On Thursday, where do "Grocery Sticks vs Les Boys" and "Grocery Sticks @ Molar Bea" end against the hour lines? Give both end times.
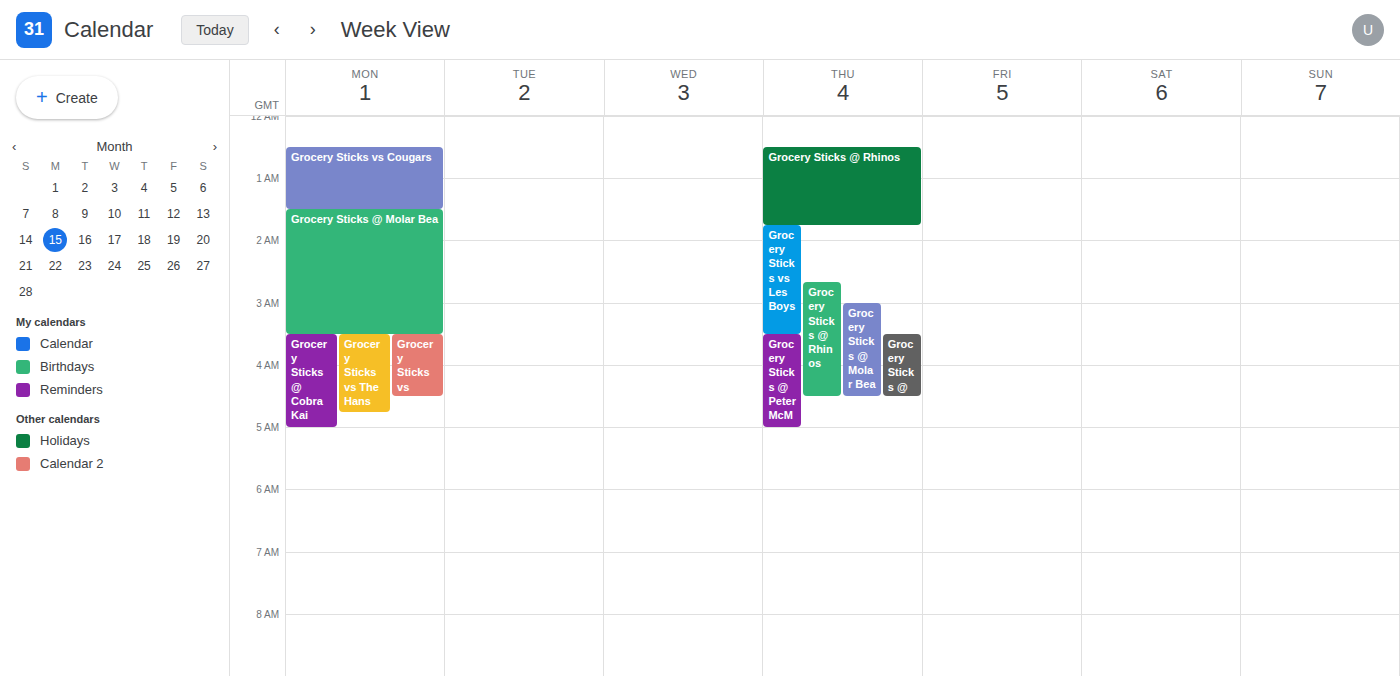
"Grocery Sticks vs Les Boys": 3:30 AM, halfway between the 3 AM and 4 AM lines. "Grocery Sticks @ Molar Bea": 4:30 AM, halfway between the 4 AM and 5 AM lines.